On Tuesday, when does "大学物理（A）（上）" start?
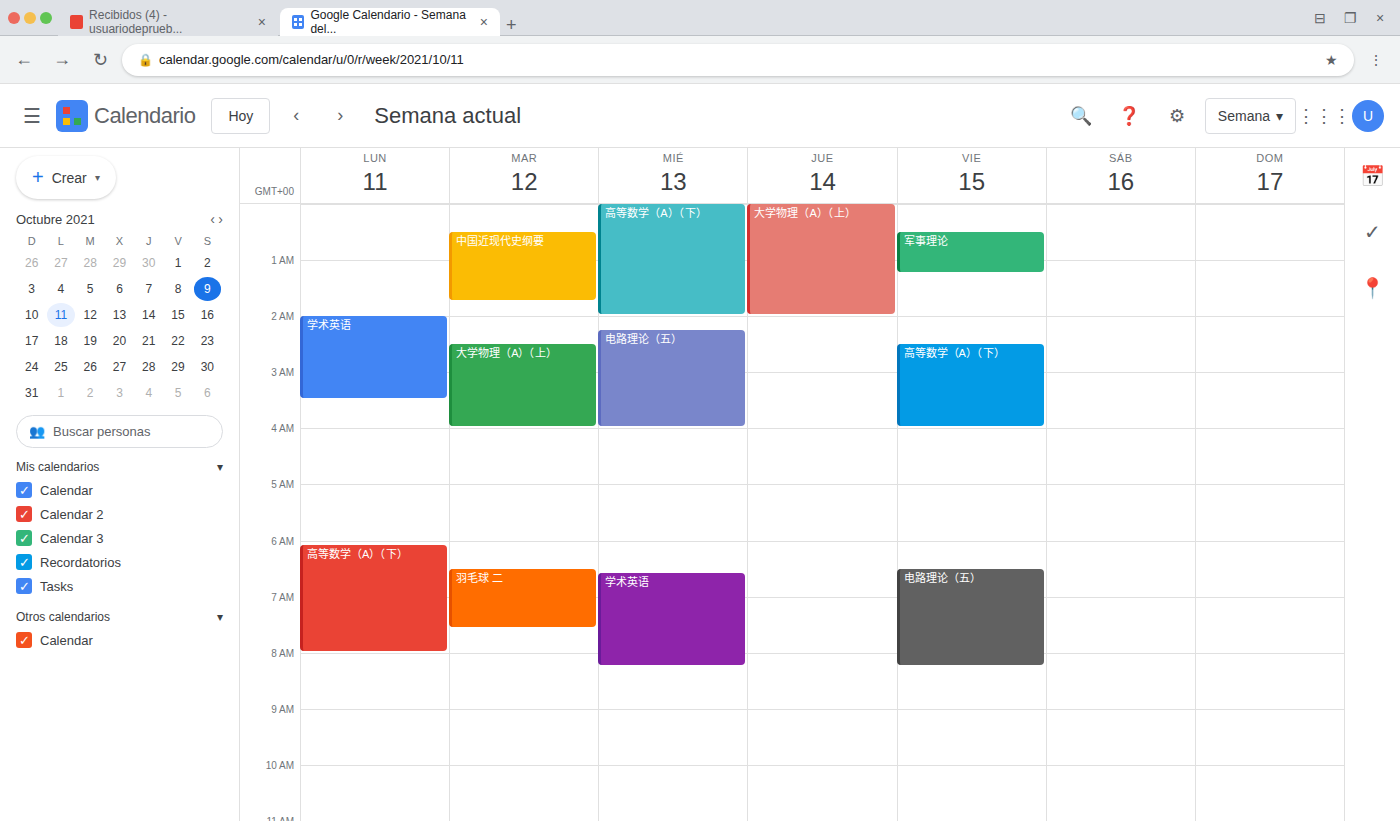
2:30 AM